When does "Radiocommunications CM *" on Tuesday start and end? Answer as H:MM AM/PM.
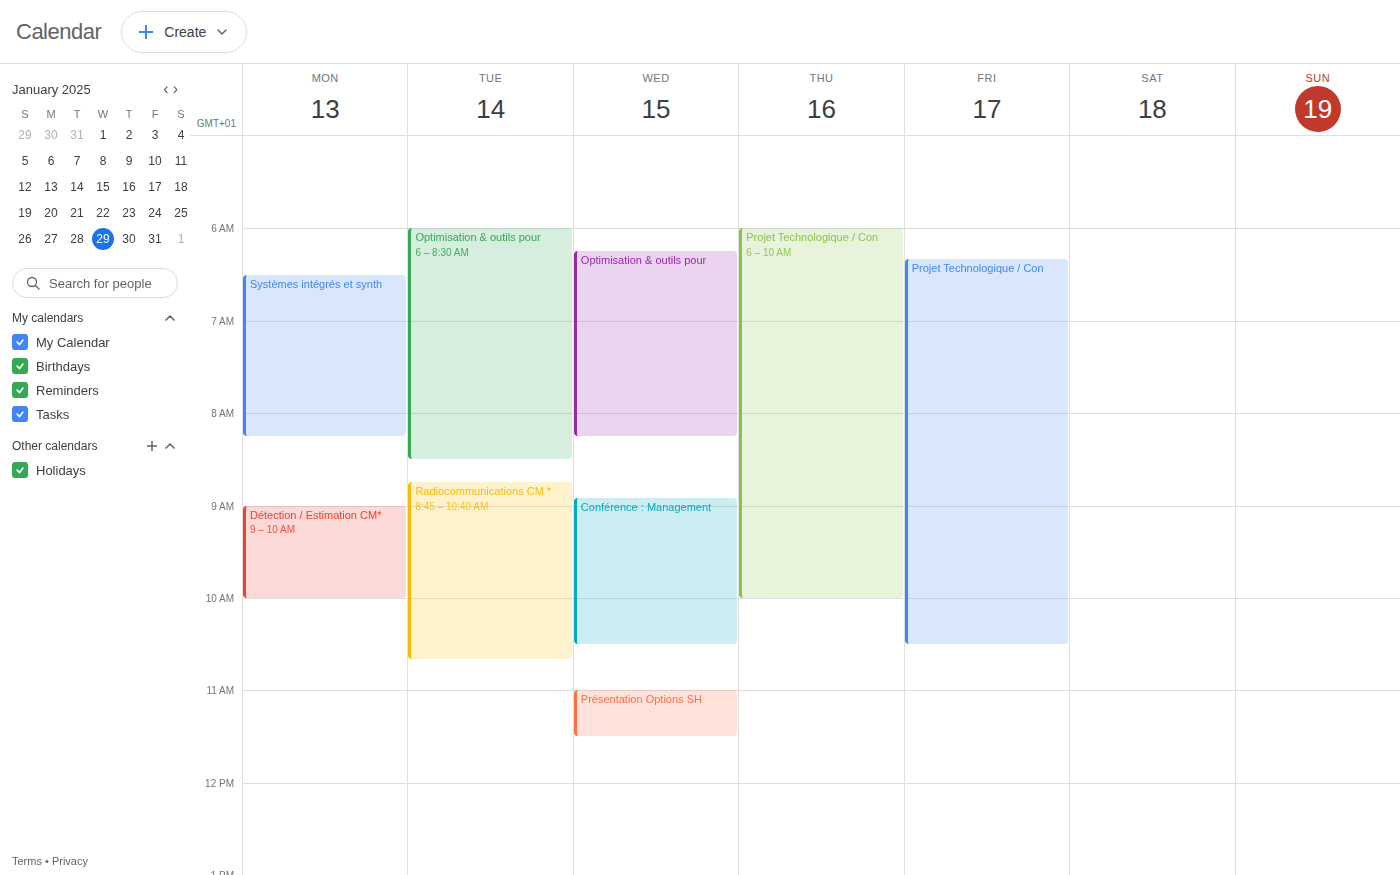
8:45 AM to 10:40 AM